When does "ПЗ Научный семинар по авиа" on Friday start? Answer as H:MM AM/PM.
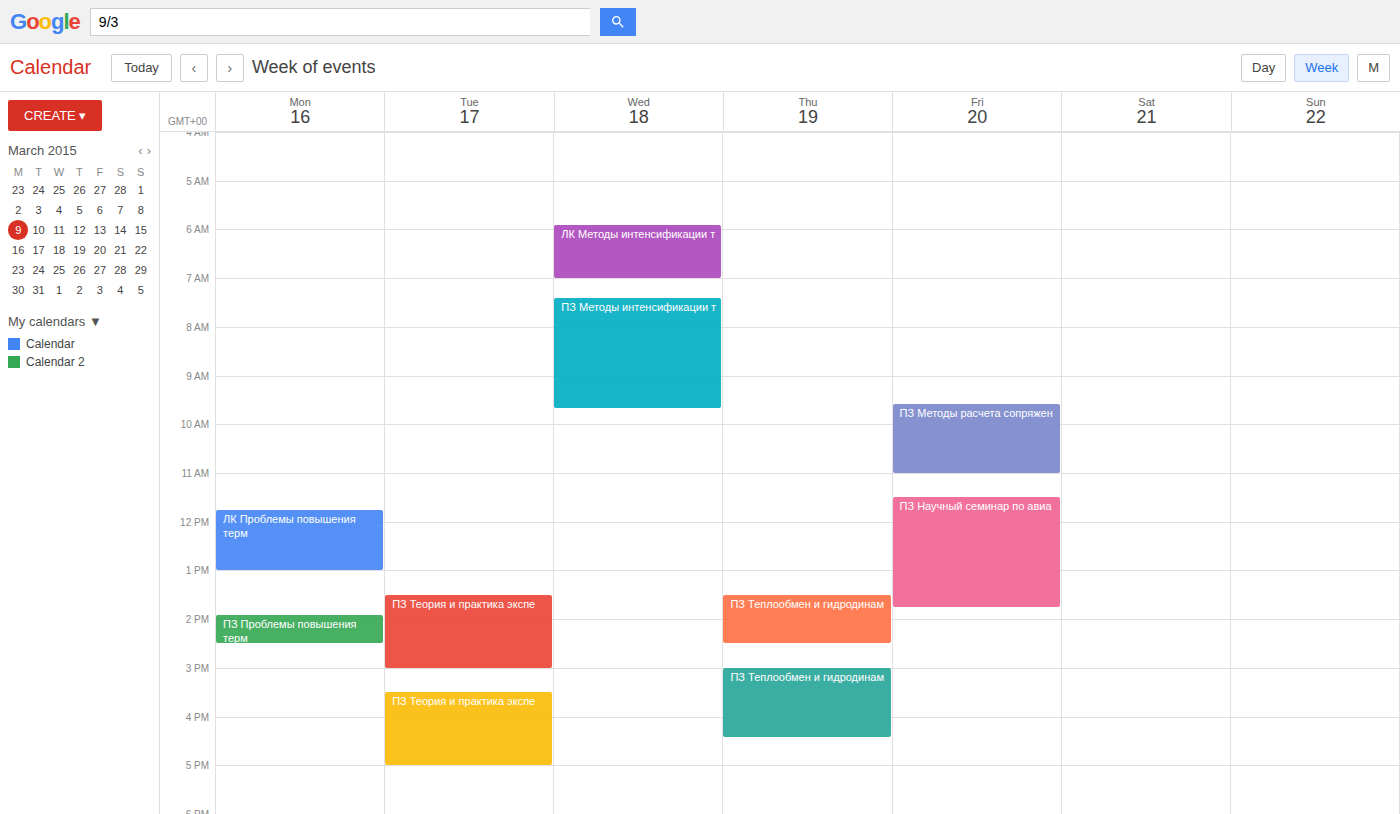
11:30 AM